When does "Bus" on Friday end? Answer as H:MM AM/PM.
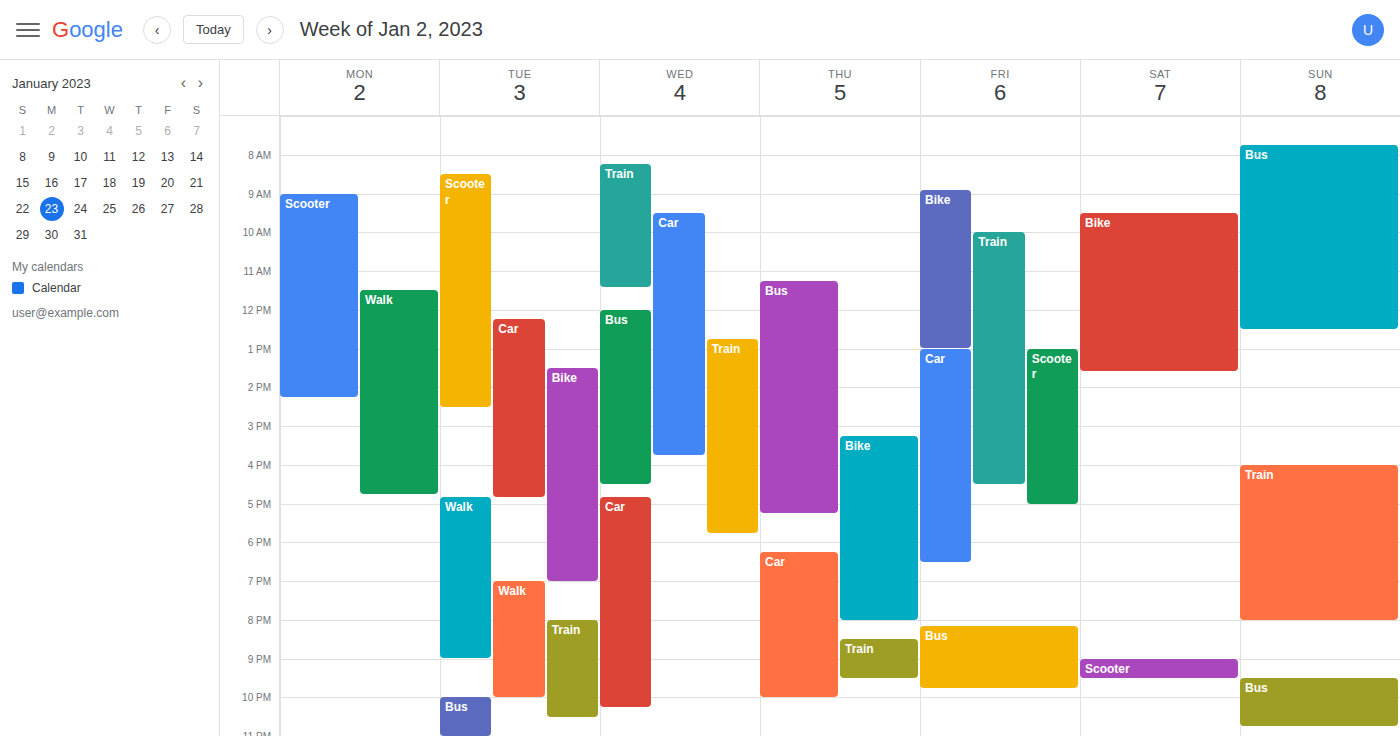
9:45 PM